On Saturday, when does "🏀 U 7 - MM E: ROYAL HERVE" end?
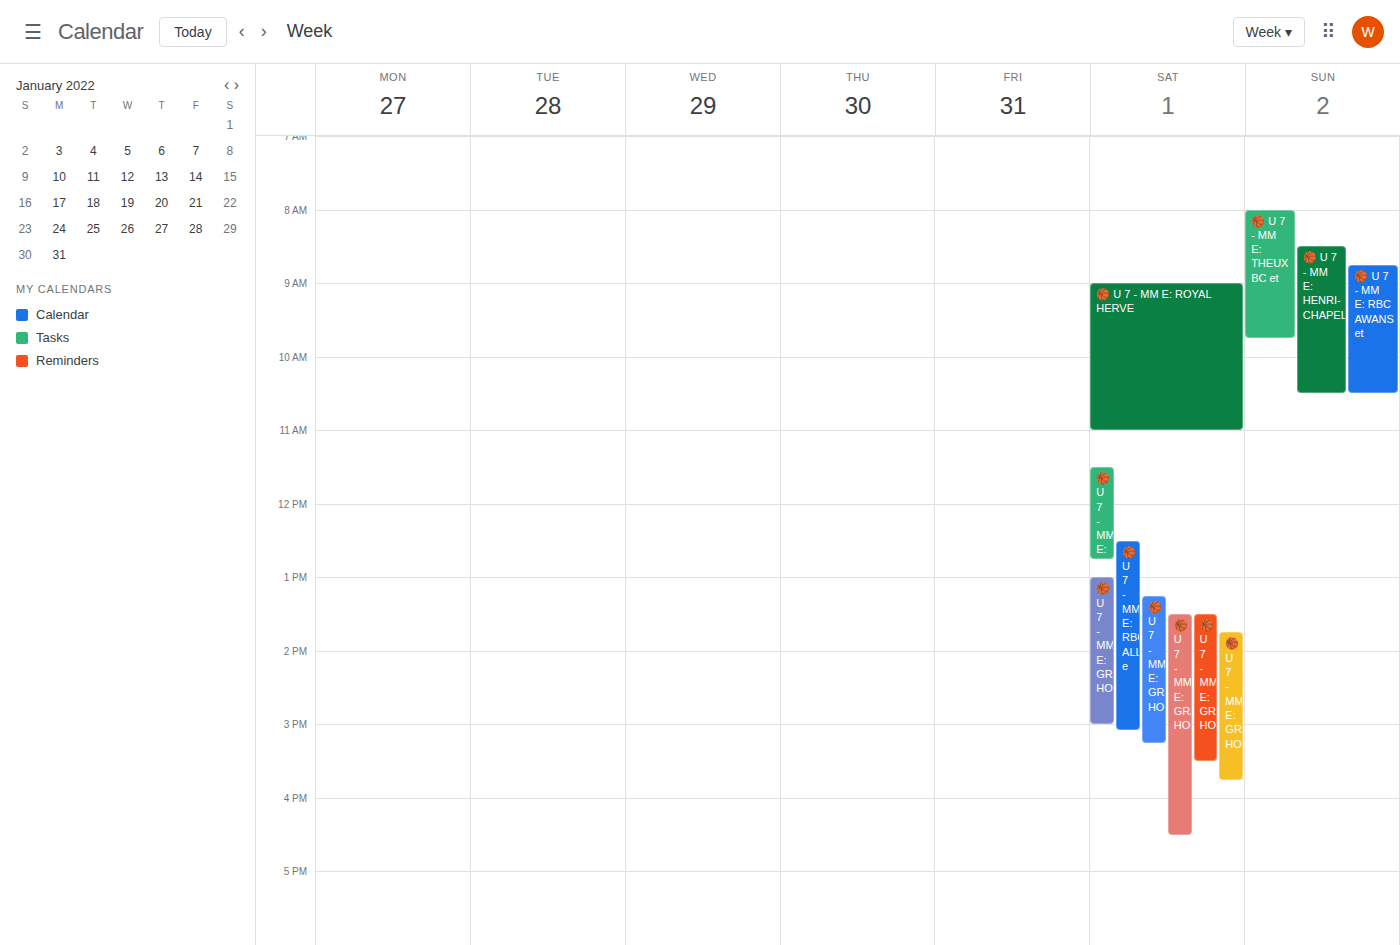
11:00